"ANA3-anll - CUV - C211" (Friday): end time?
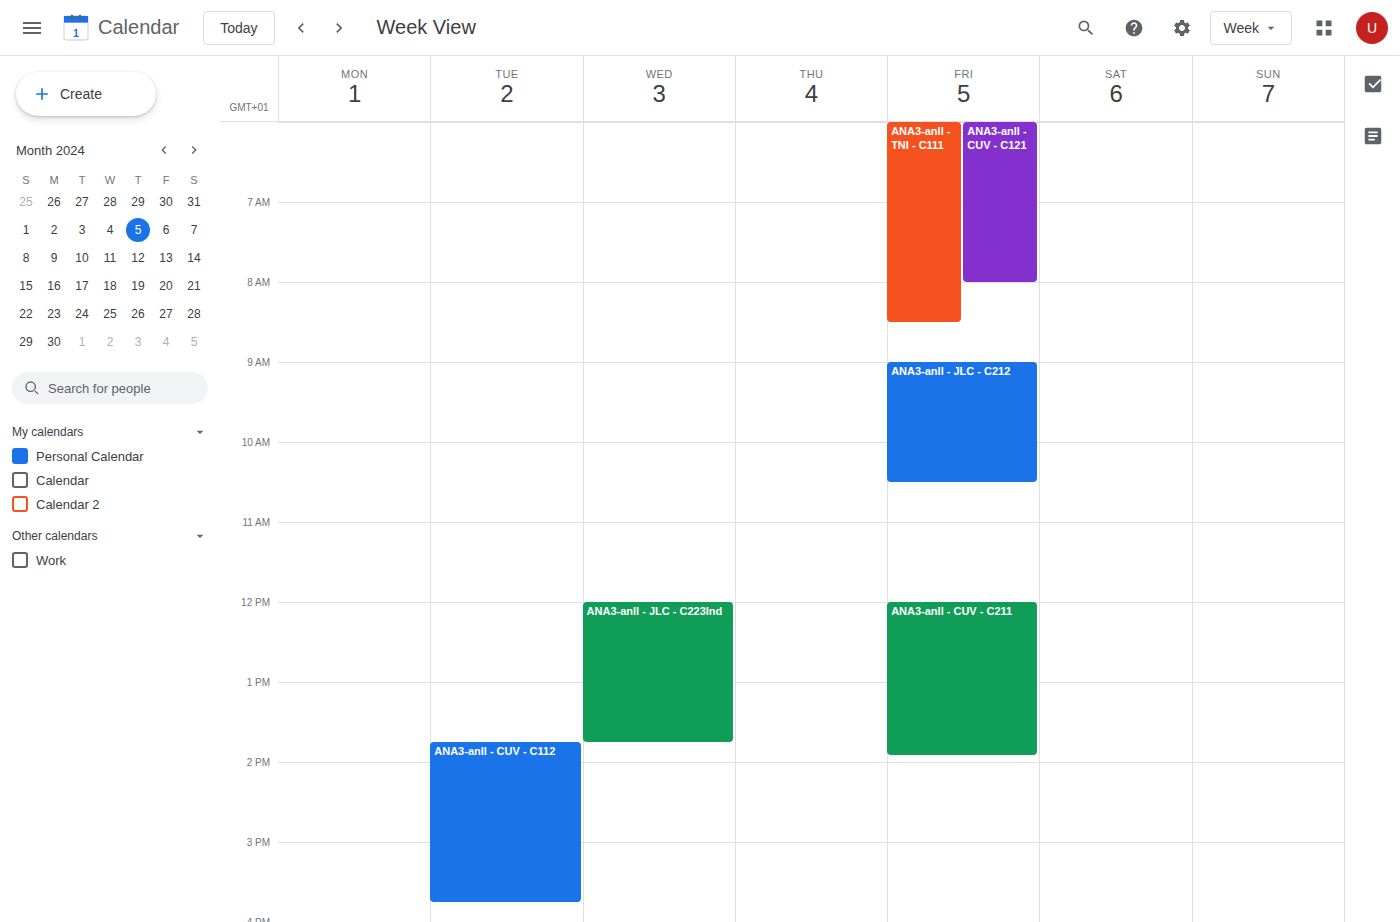
1:55 PM